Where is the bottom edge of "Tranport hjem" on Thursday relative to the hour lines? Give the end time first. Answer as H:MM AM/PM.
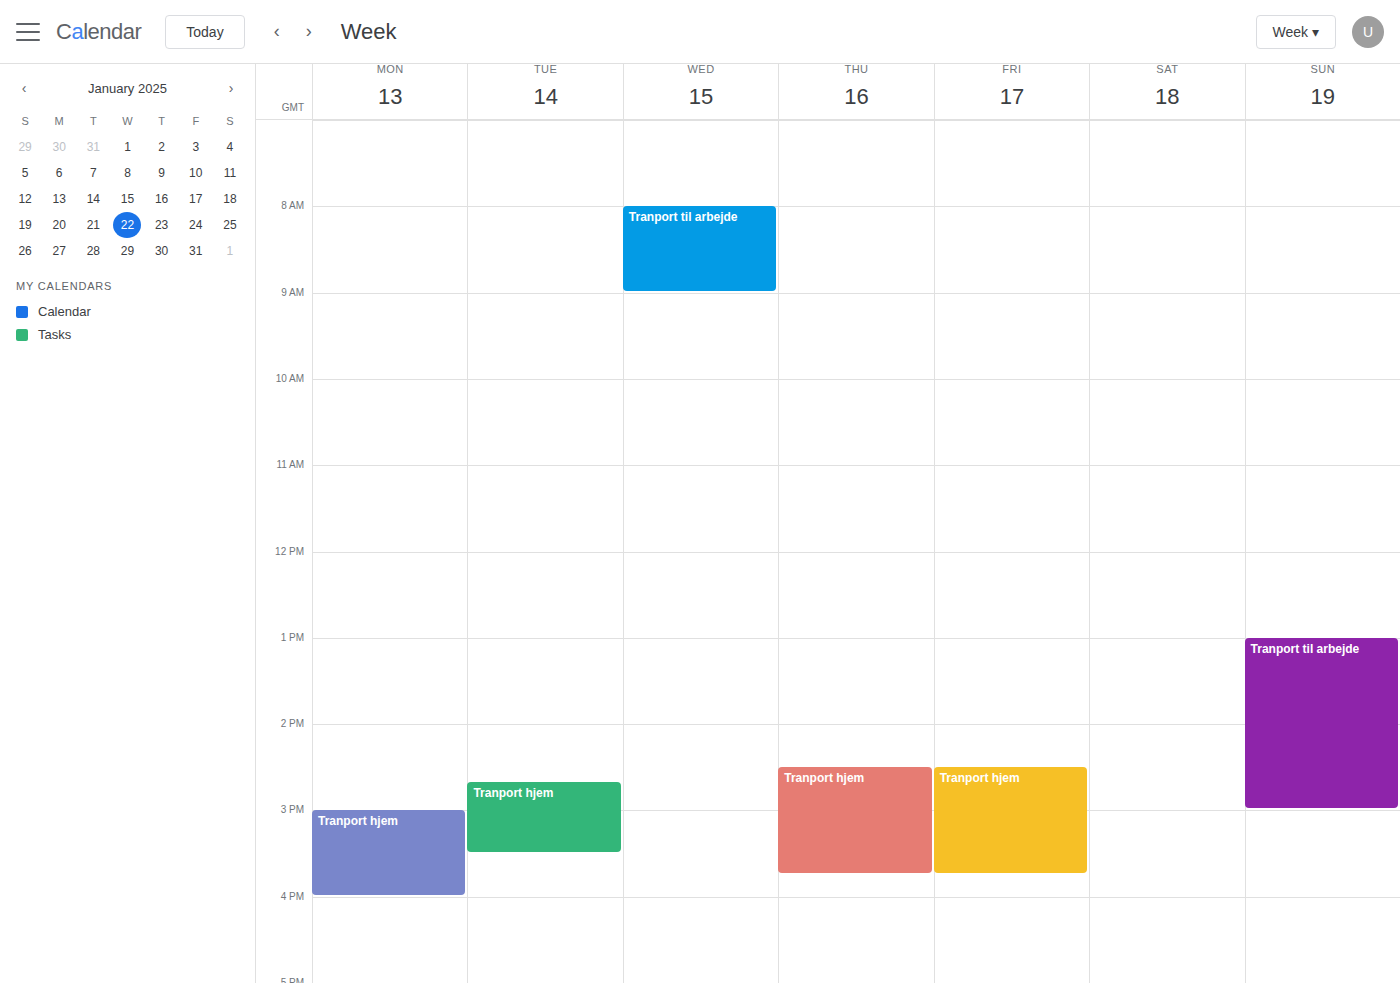
3:45 PM -- neither: three quarters of the way from the 3 PM line to the 4 PM line.